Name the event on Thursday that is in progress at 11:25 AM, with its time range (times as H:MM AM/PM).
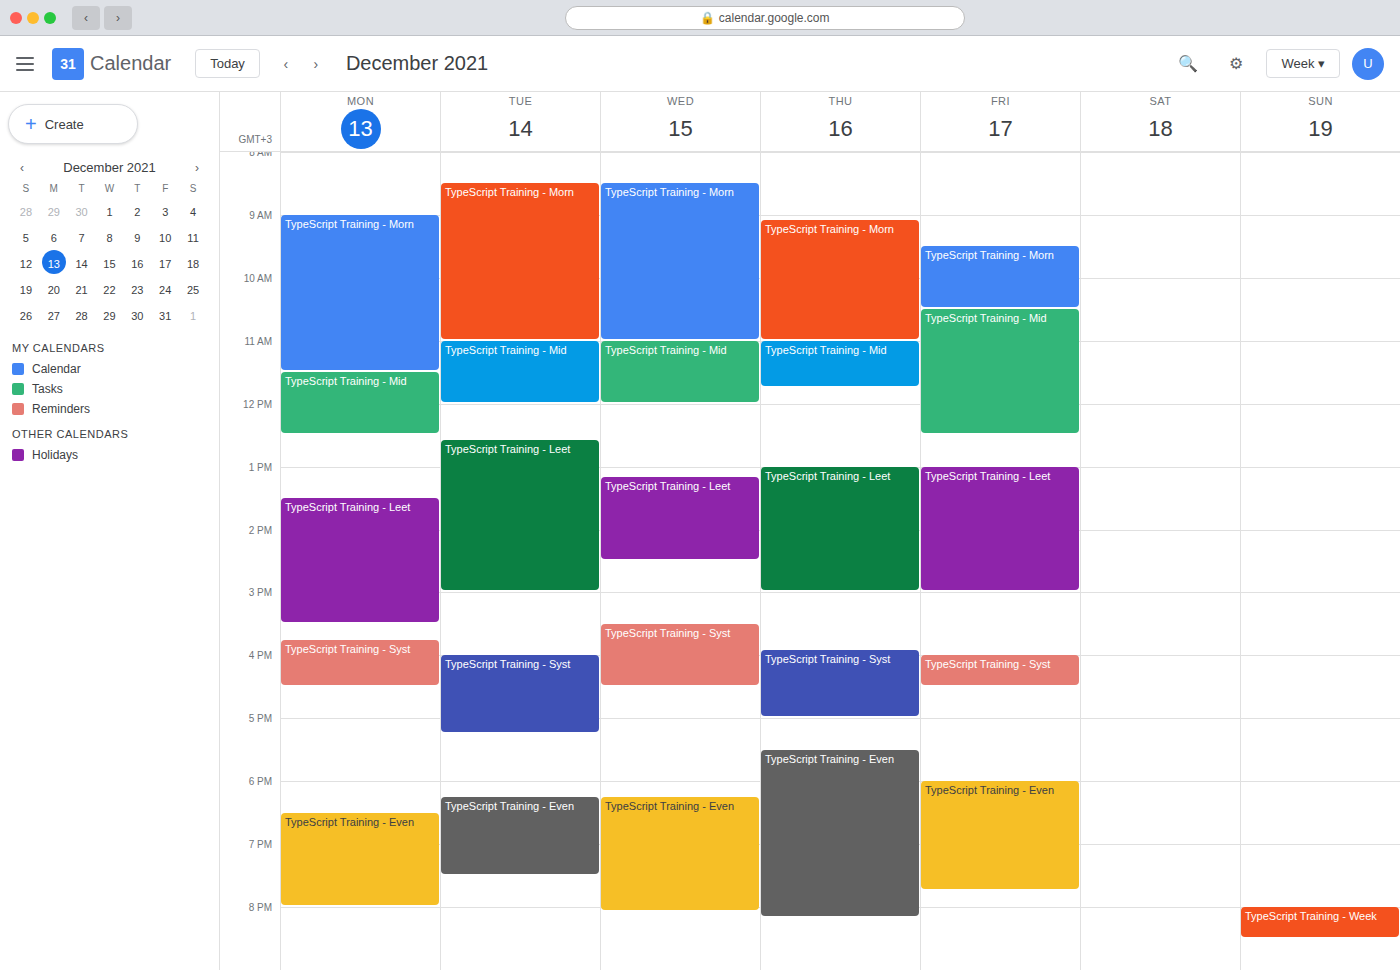
"TypeScript Training - Mid", 11:00 AM to 11:45 AM